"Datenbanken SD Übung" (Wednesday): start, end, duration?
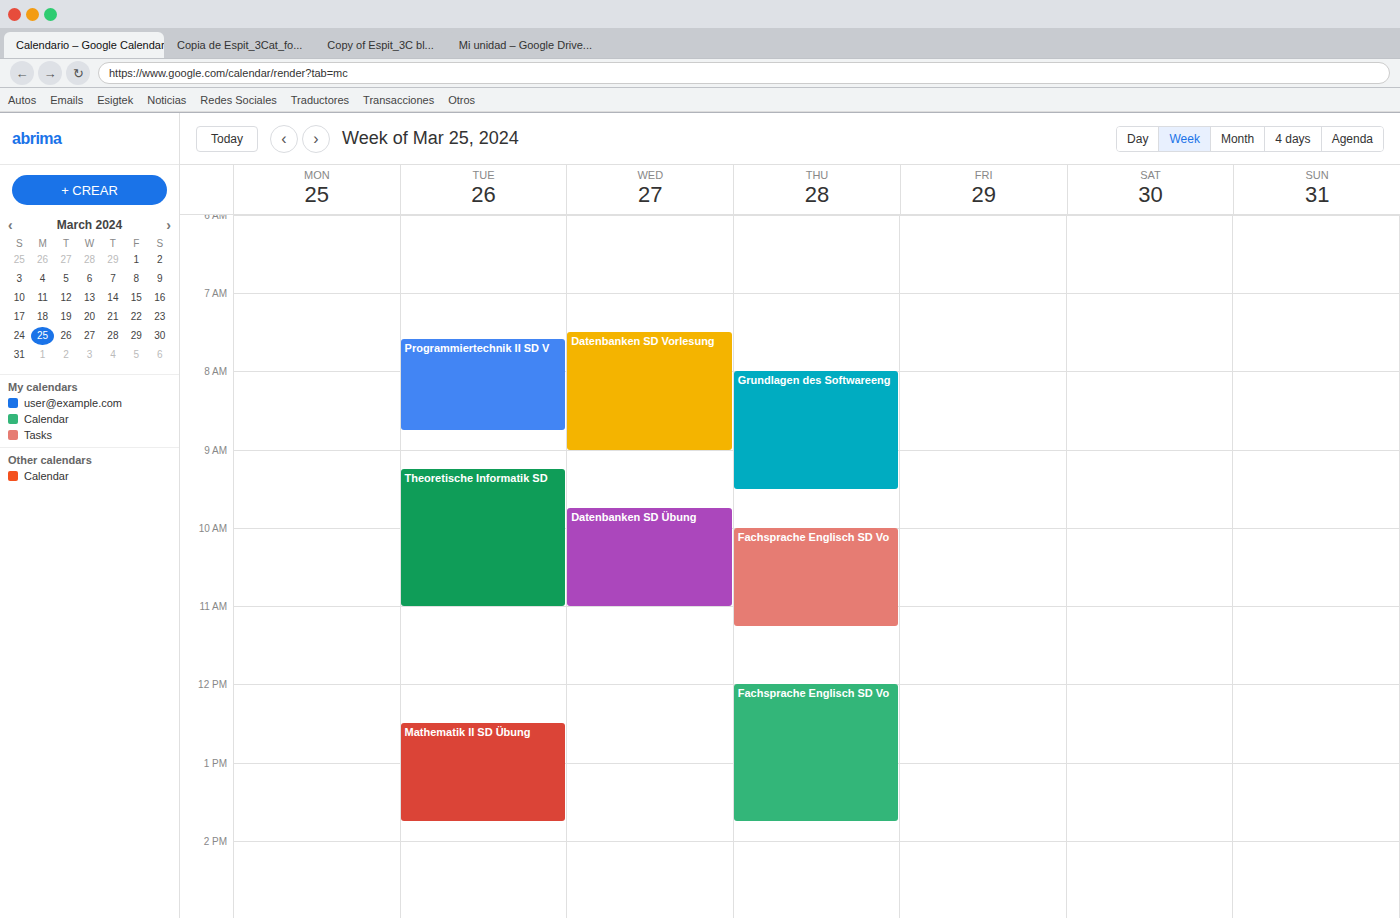
9:45 AM to 11:00 AM, 1 hour 15 minutes